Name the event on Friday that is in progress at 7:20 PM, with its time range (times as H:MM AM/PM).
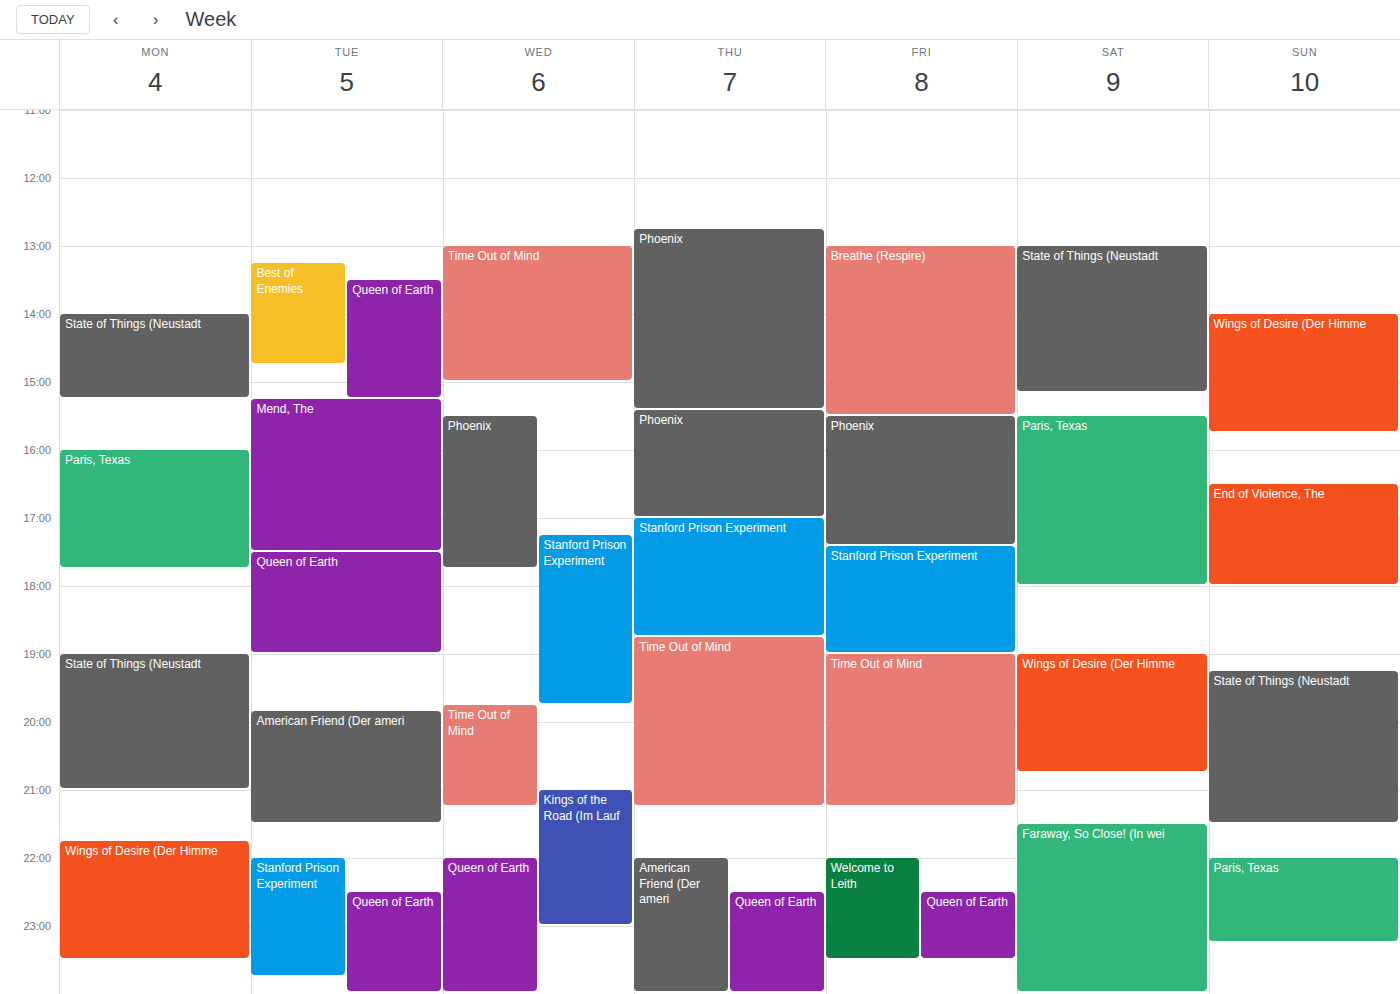
"Time Out of Mind", 7:00 PM to 9:15 PM